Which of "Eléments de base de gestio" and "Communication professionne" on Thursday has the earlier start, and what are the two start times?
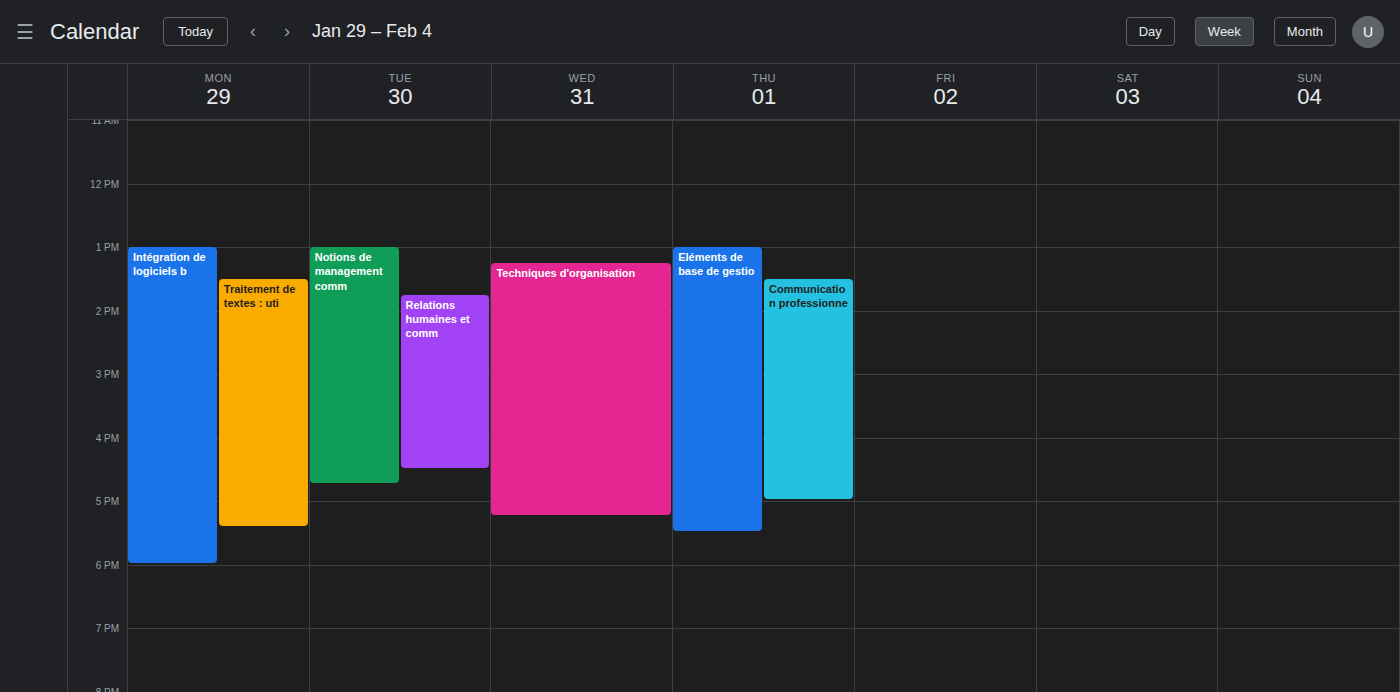
"Eléments de base de gestio" 1:00 PM; "Communication professionne" 1:30 PM.